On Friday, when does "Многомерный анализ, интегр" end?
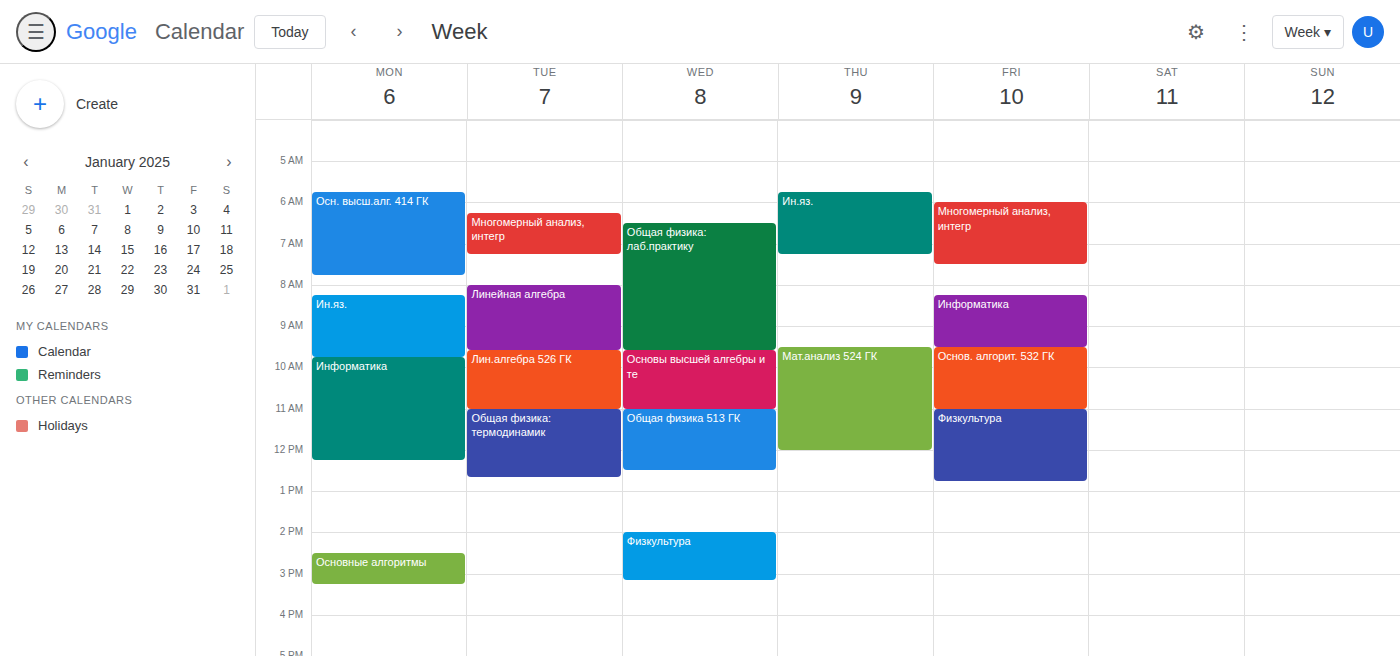
7:30 AM